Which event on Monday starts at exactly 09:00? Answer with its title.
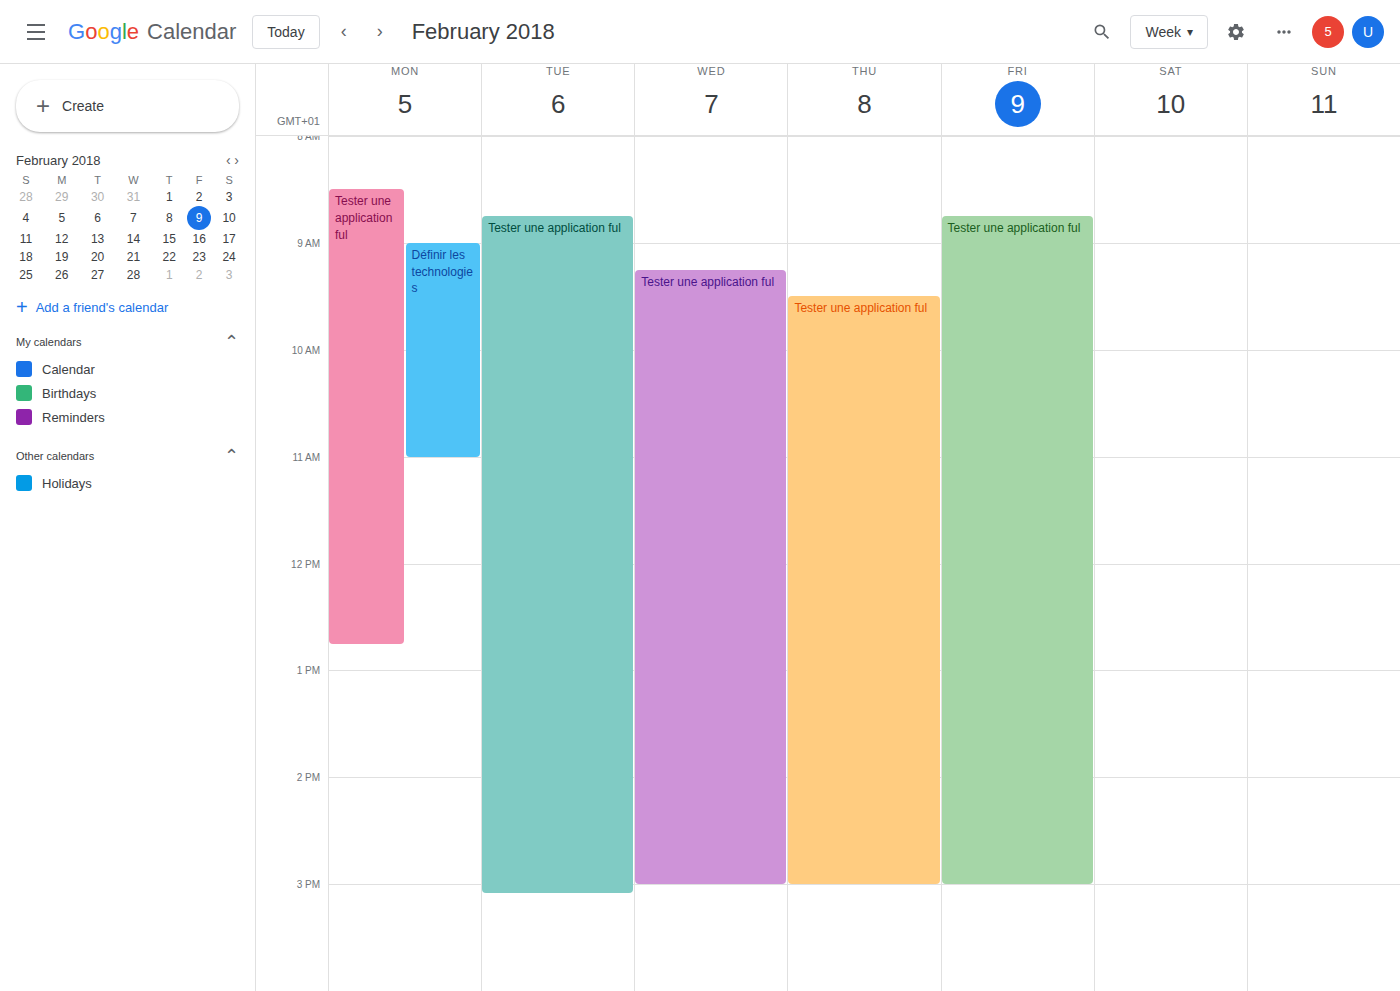
"Définir les technologies"